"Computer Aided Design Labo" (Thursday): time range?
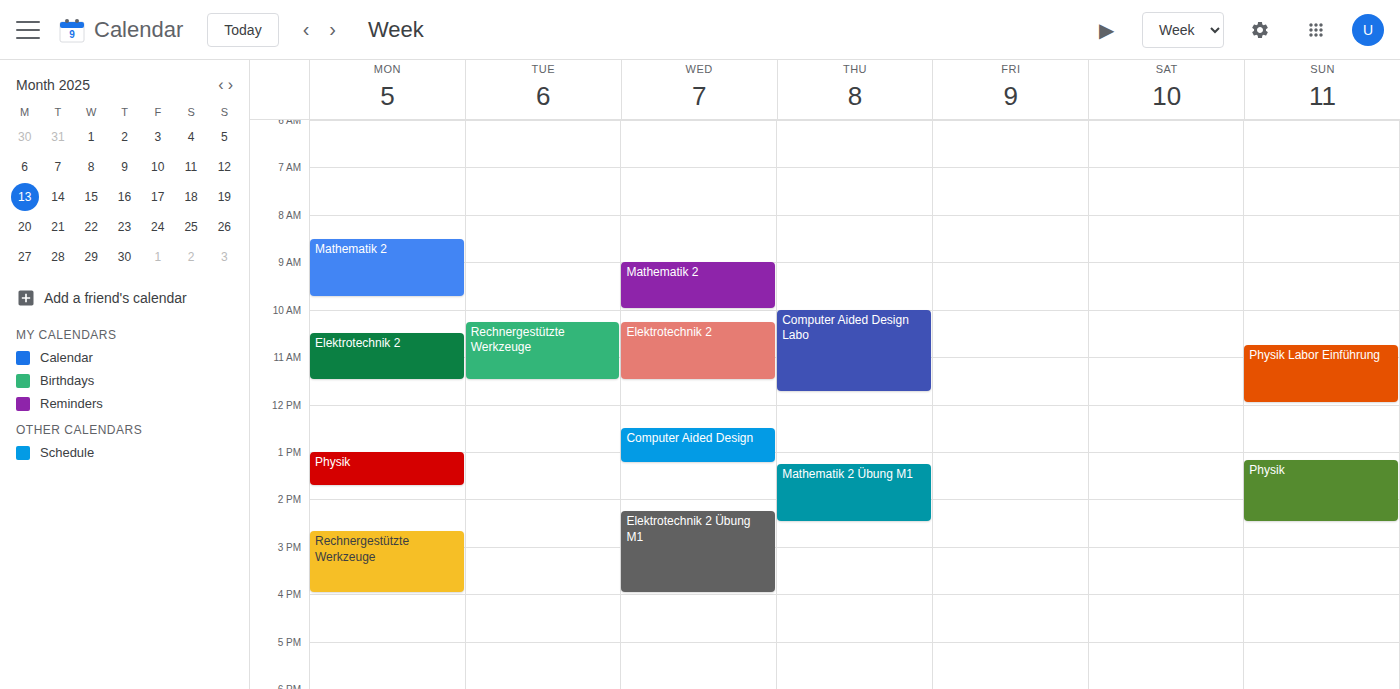
10:00 AM to 11:45 AM